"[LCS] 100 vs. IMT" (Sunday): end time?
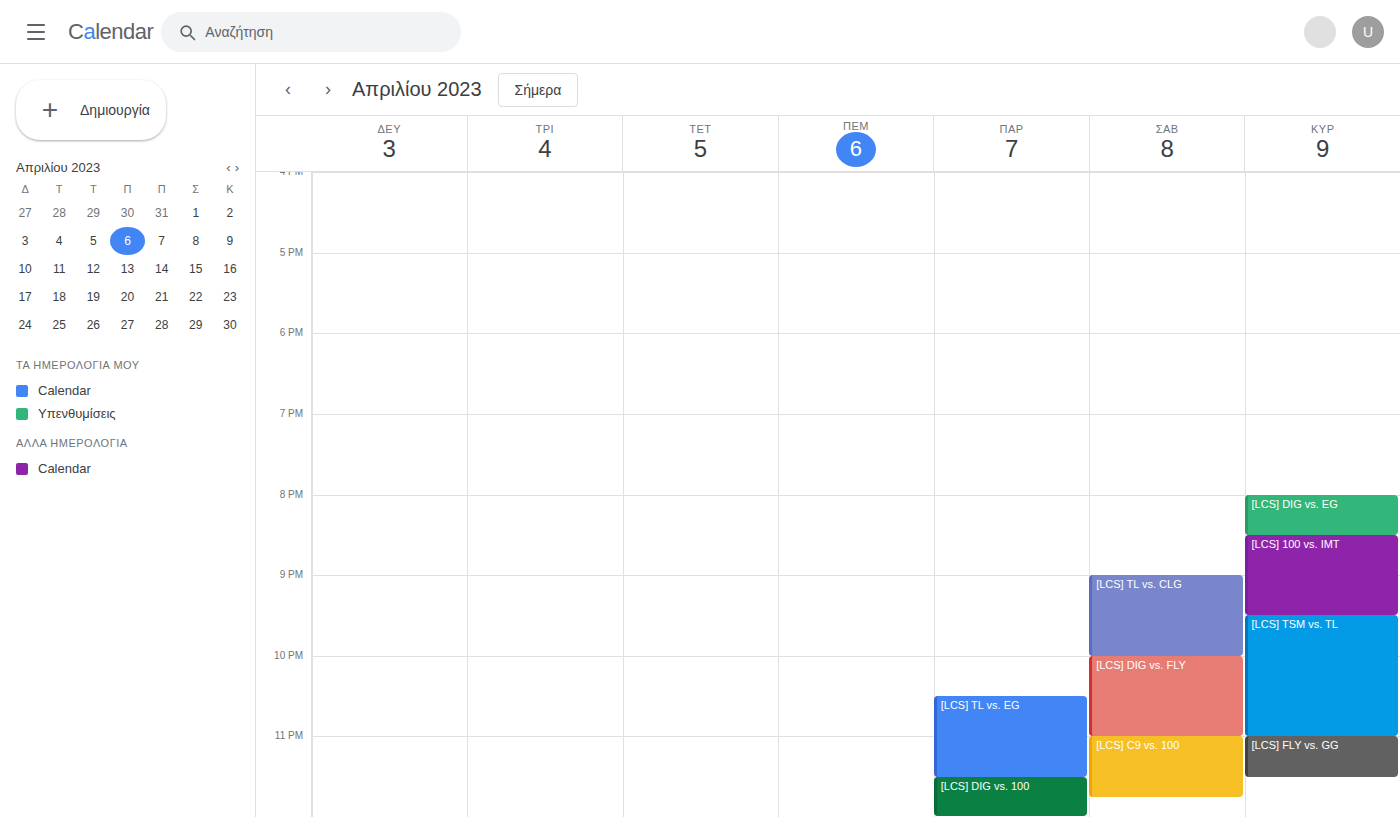
9:30 PM